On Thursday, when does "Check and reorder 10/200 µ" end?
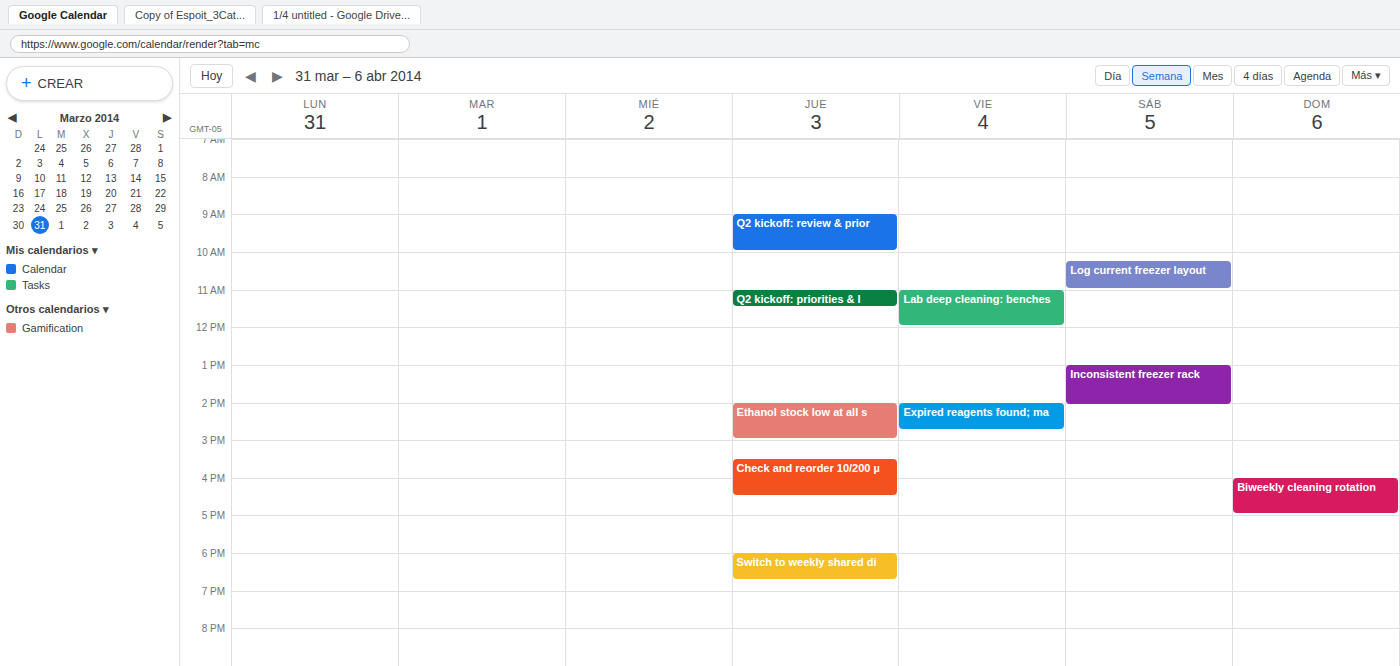
4:30 PM